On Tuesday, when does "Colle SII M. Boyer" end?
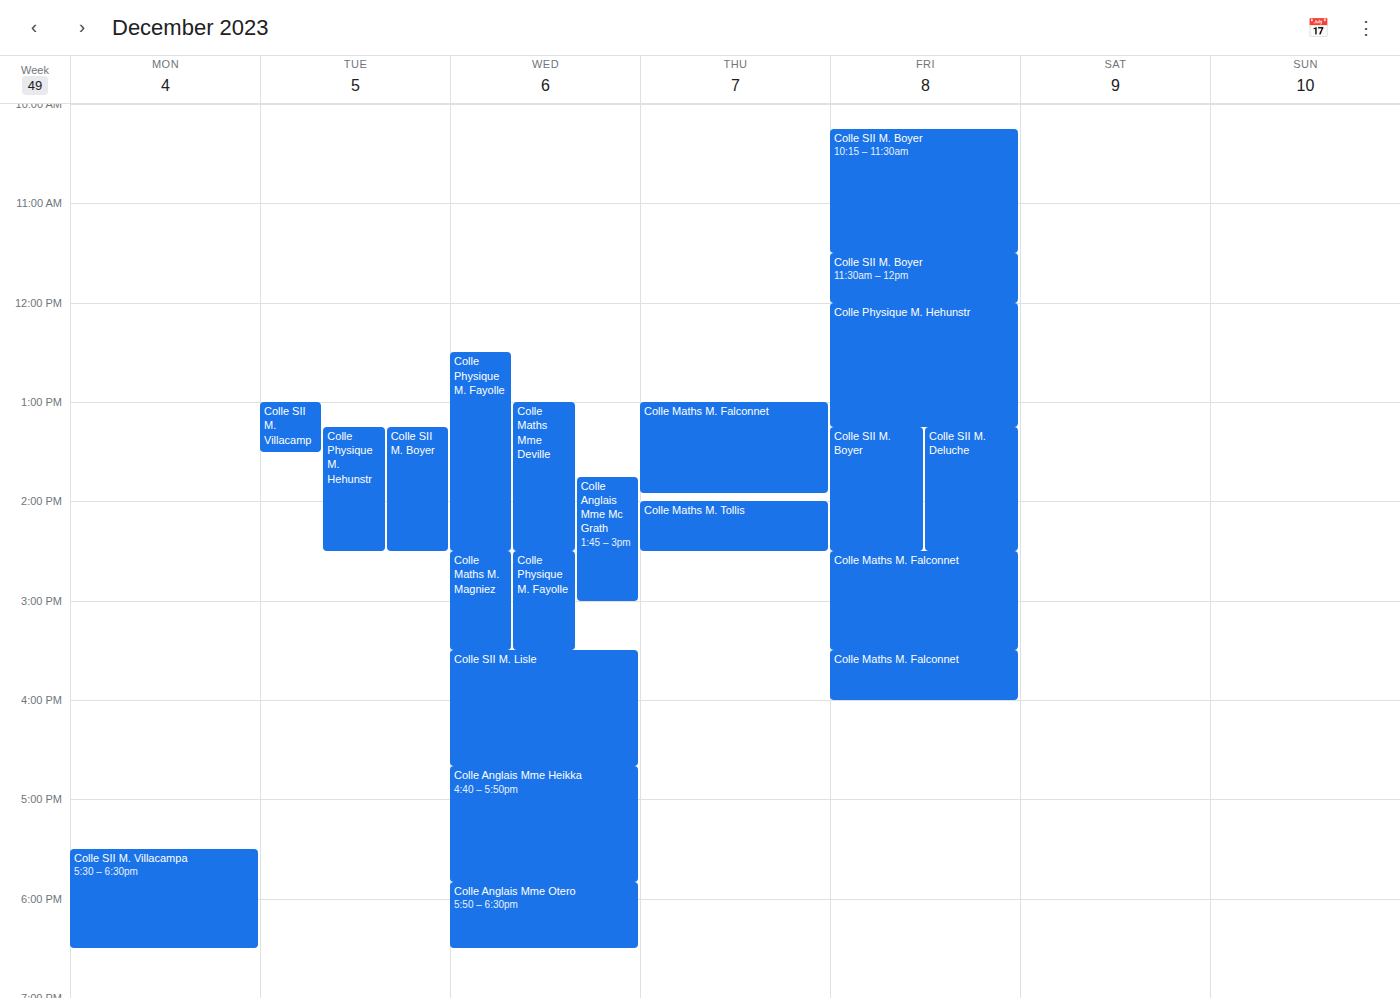
2:30 PM